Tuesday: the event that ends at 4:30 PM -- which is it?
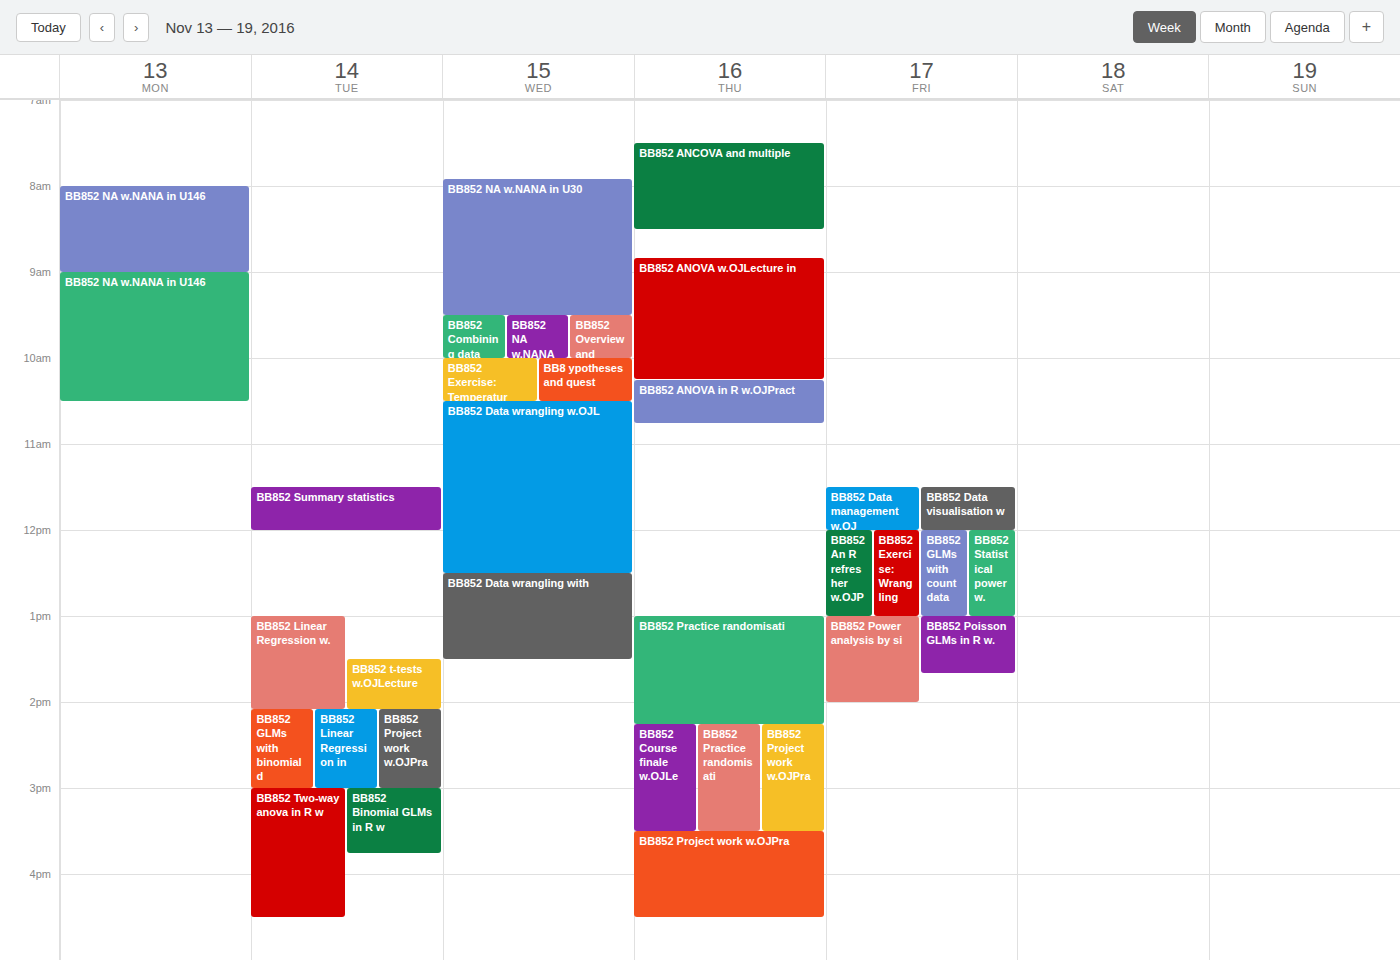
"BB852 Two-way anova in R w"